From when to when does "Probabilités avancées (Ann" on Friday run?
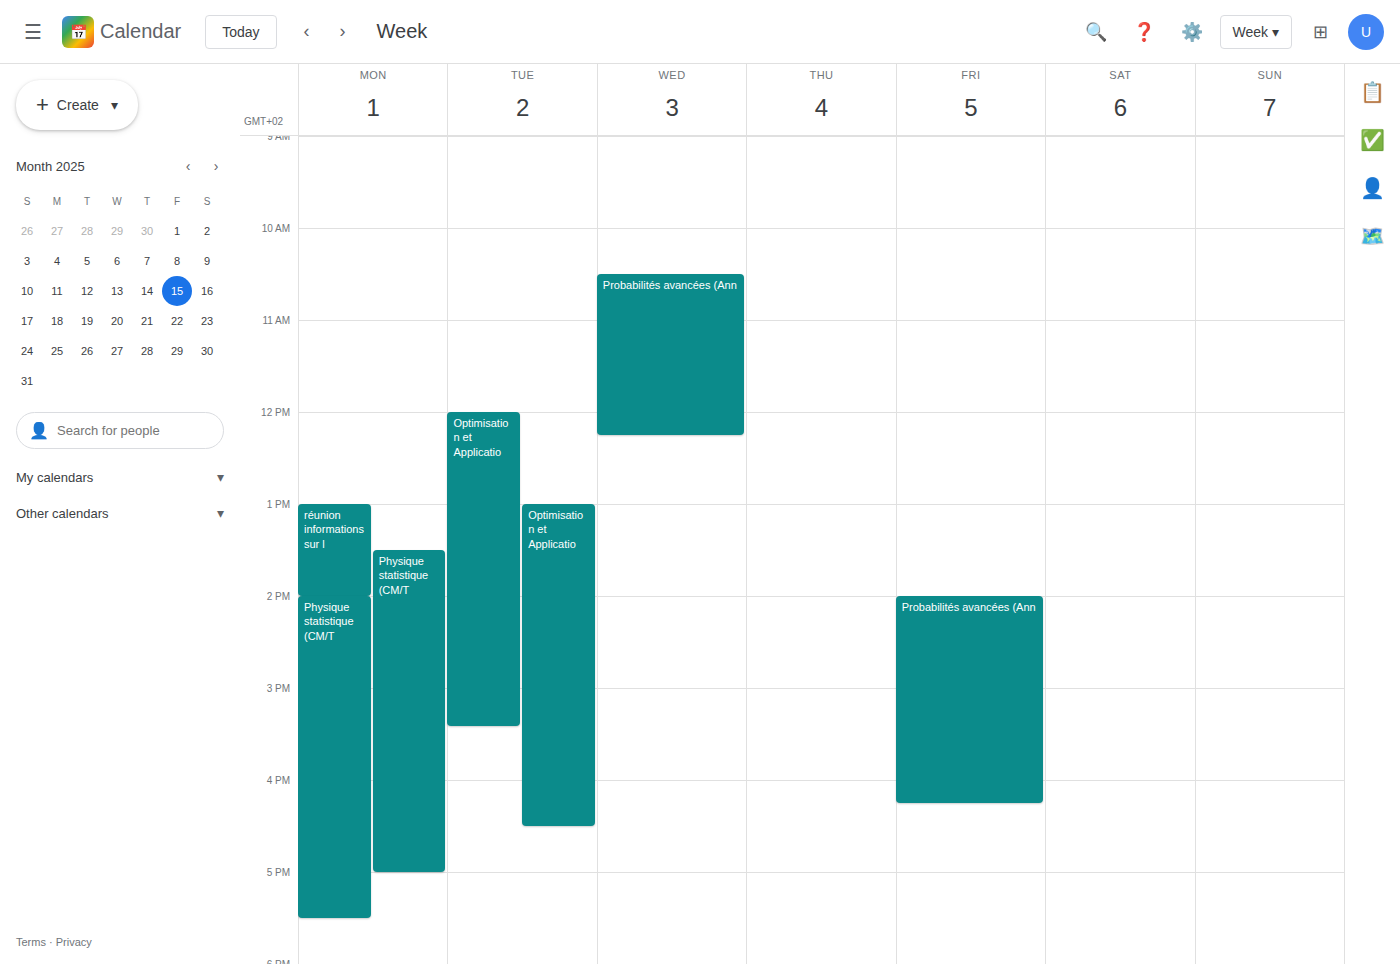
2:00 PM to 4:15 PM